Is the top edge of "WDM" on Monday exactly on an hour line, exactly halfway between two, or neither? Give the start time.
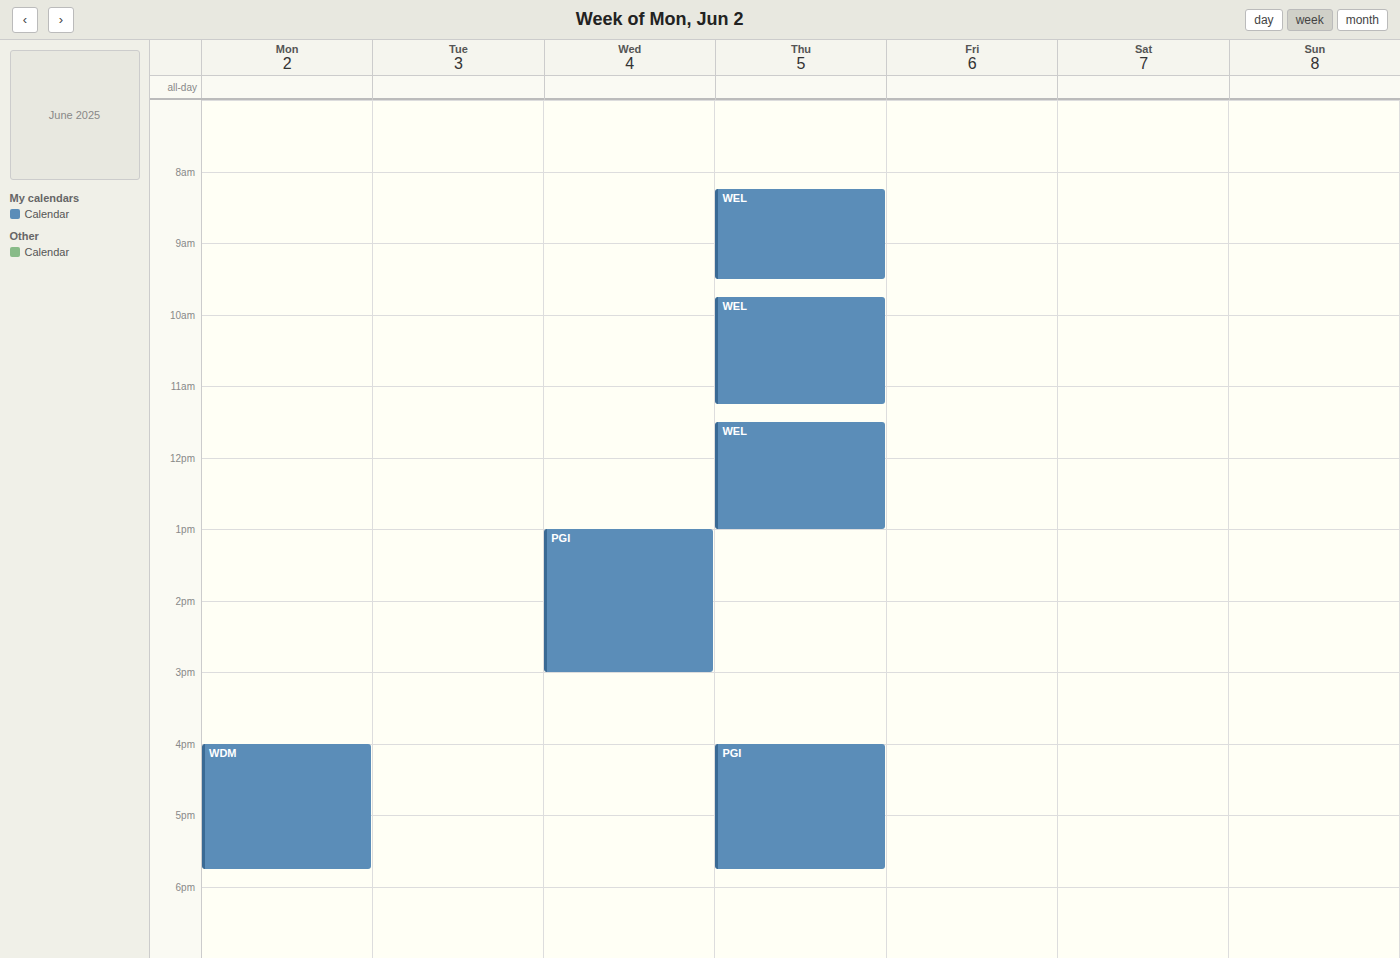
4:00 PM -- exactly on the 4 PM line.